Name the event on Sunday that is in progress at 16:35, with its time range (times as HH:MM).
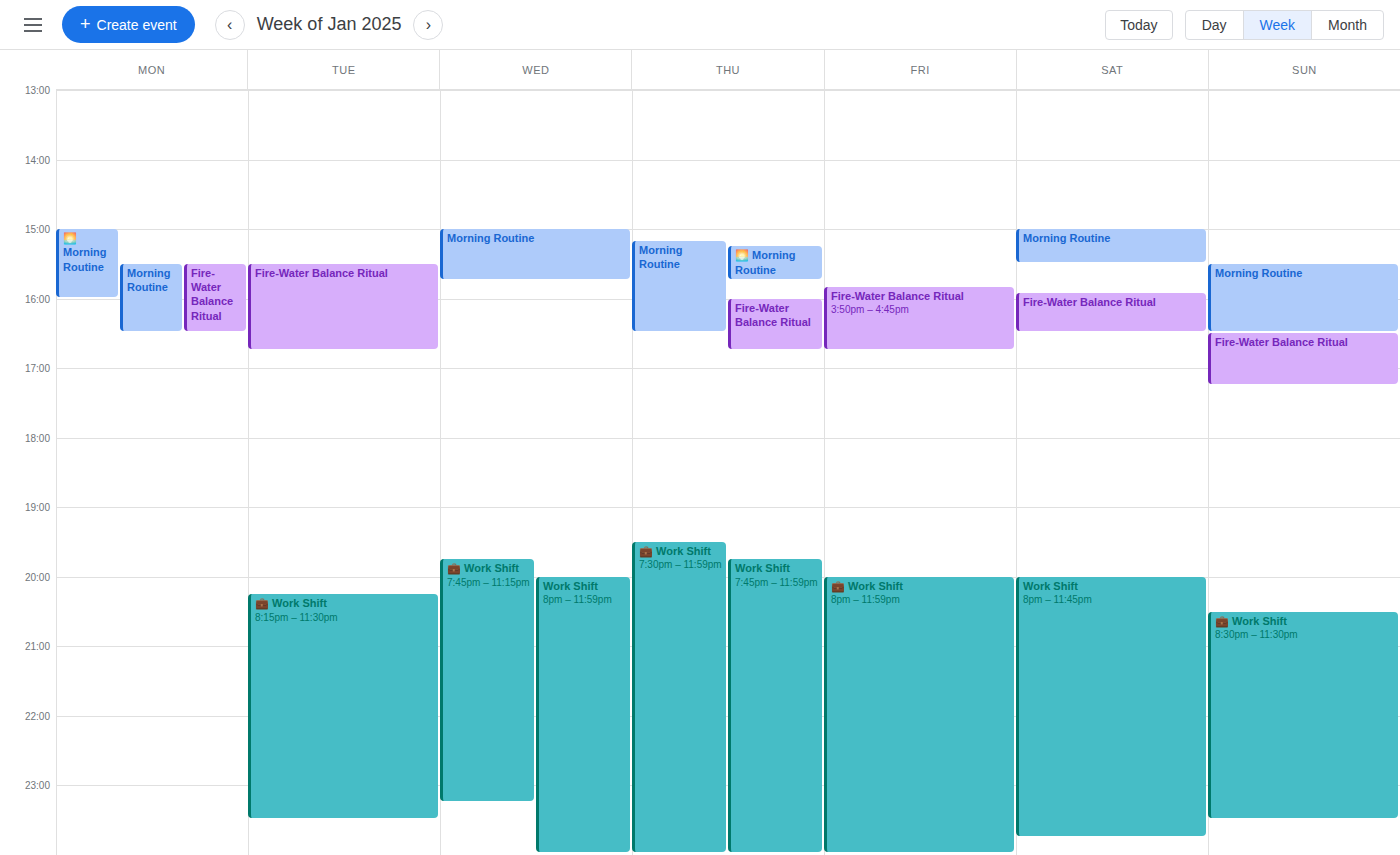
"Fire-Water Balance Ritual", 16:30 to 17:15